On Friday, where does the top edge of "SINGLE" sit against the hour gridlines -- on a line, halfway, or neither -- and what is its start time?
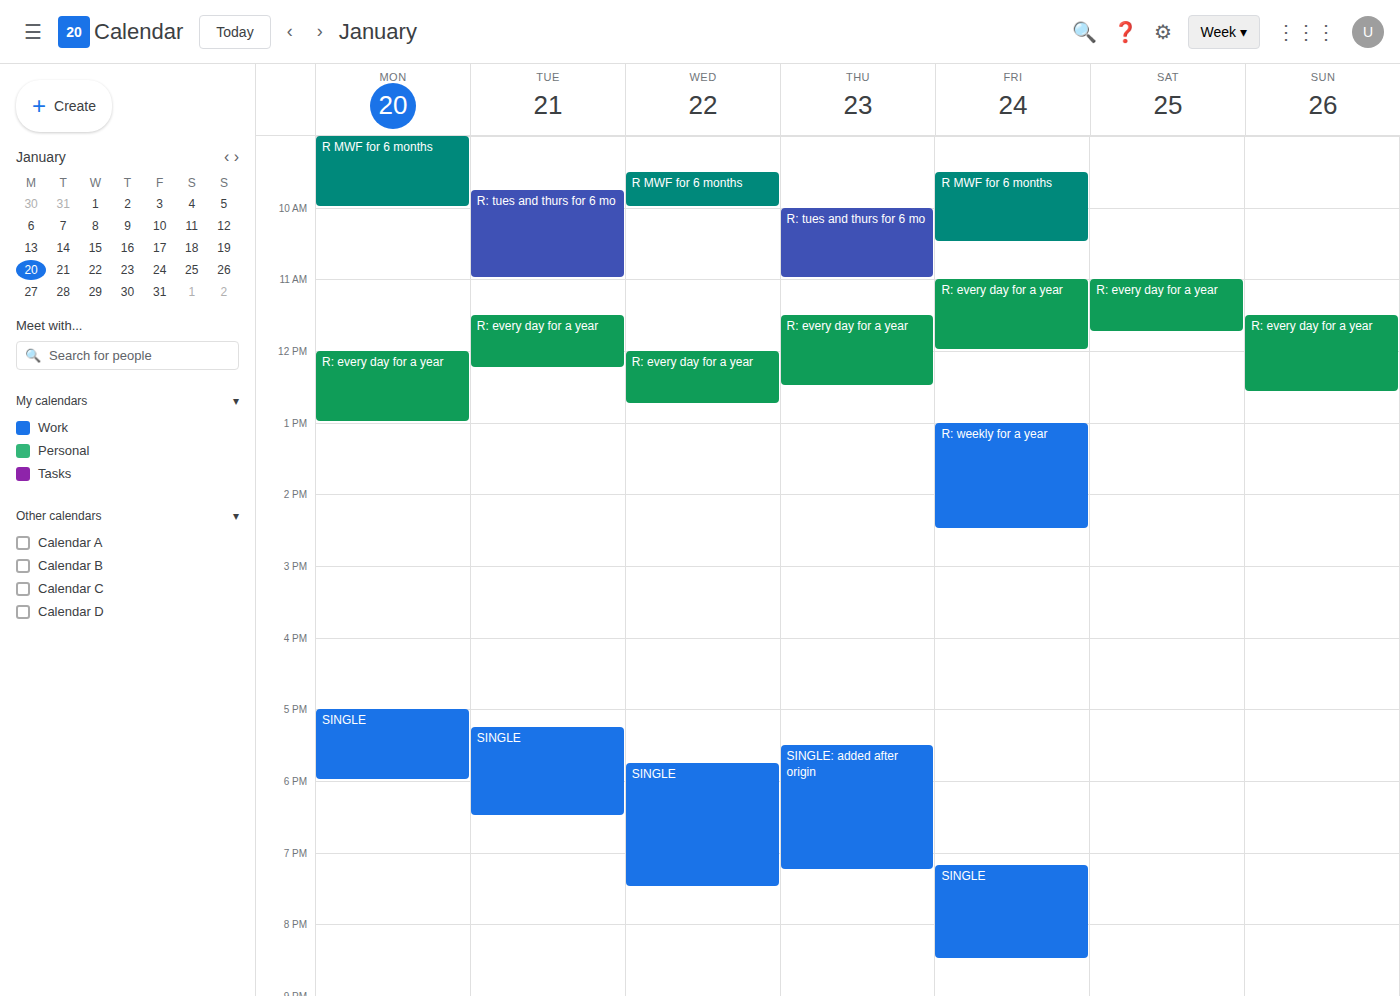
7:10 PM -- neither: 10 minutes below the 7 PM line and 50 minutes above the 8 PM line.